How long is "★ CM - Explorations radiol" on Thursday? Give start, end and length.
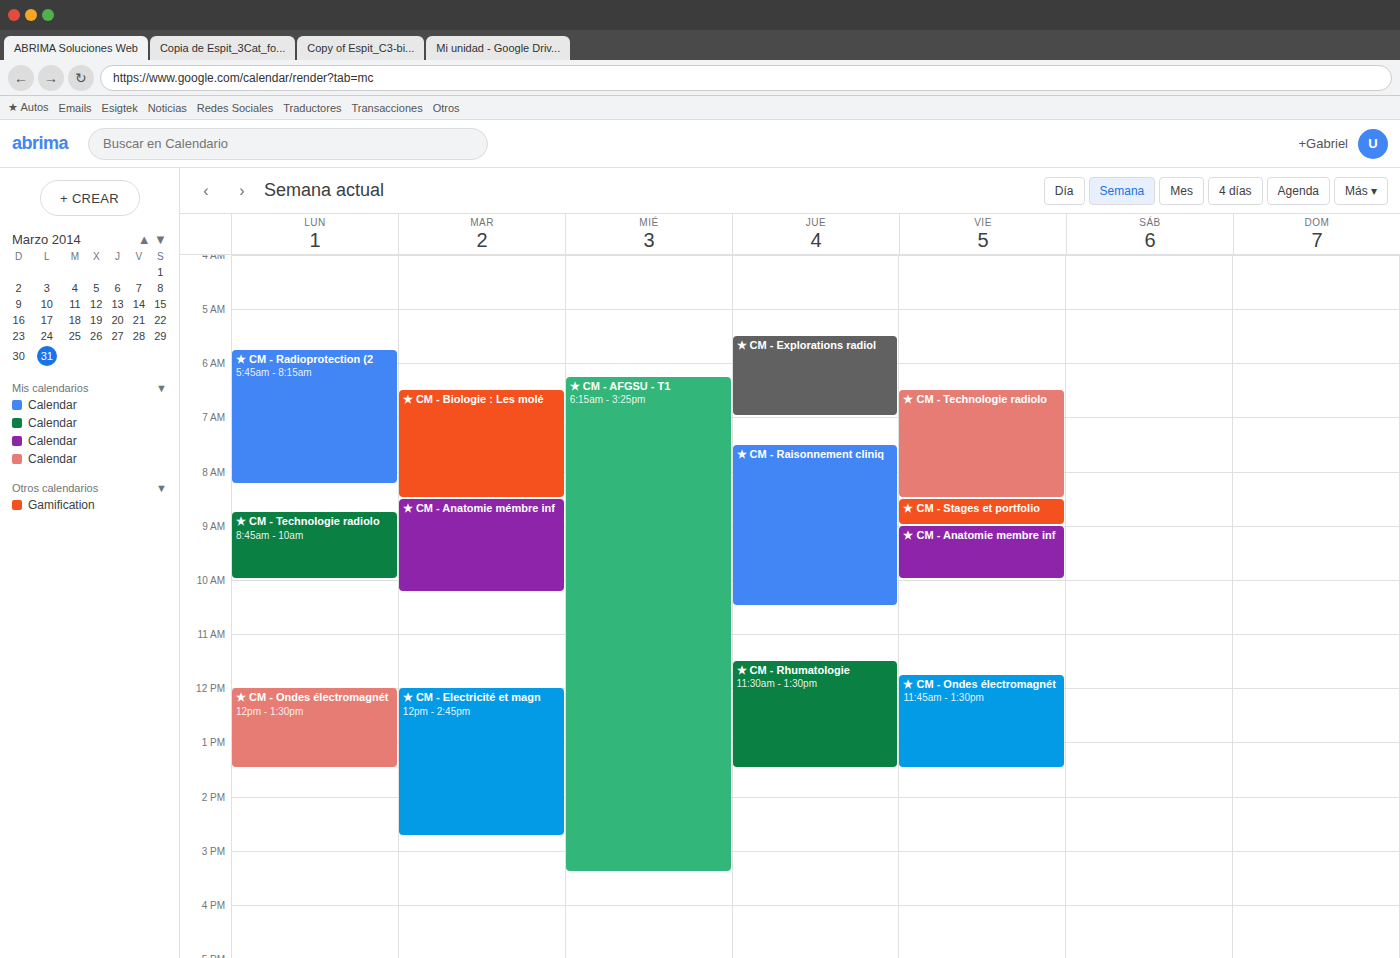
5:30 AM to 7:00 AM, 1 hour 30 minutes